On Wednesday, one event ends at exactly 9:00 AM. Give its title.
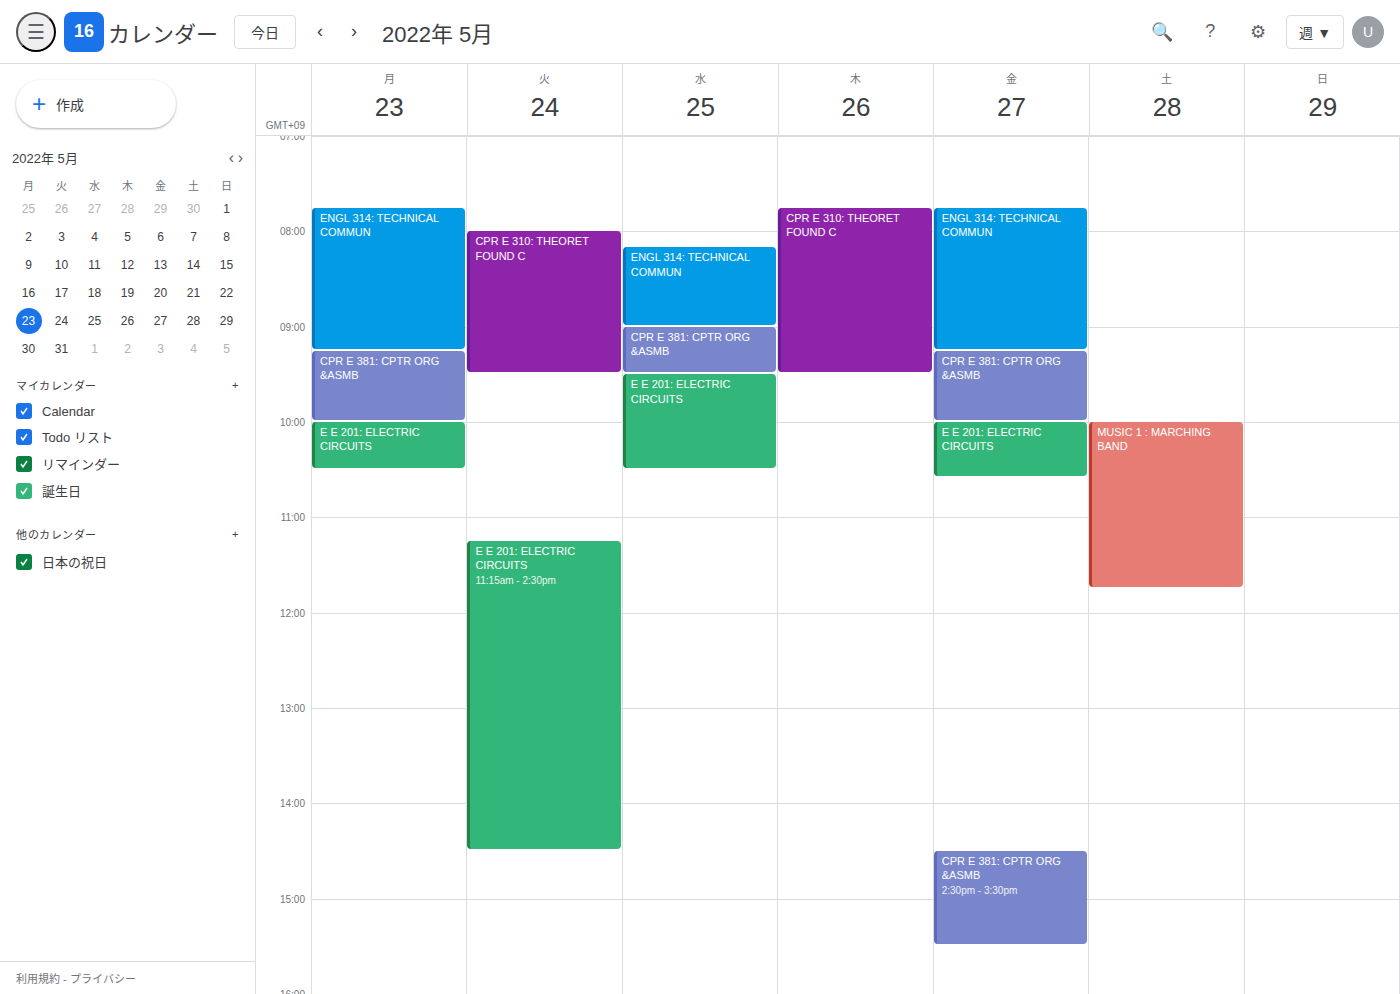
"ENGL 314: TECHNICAL COMMUN"